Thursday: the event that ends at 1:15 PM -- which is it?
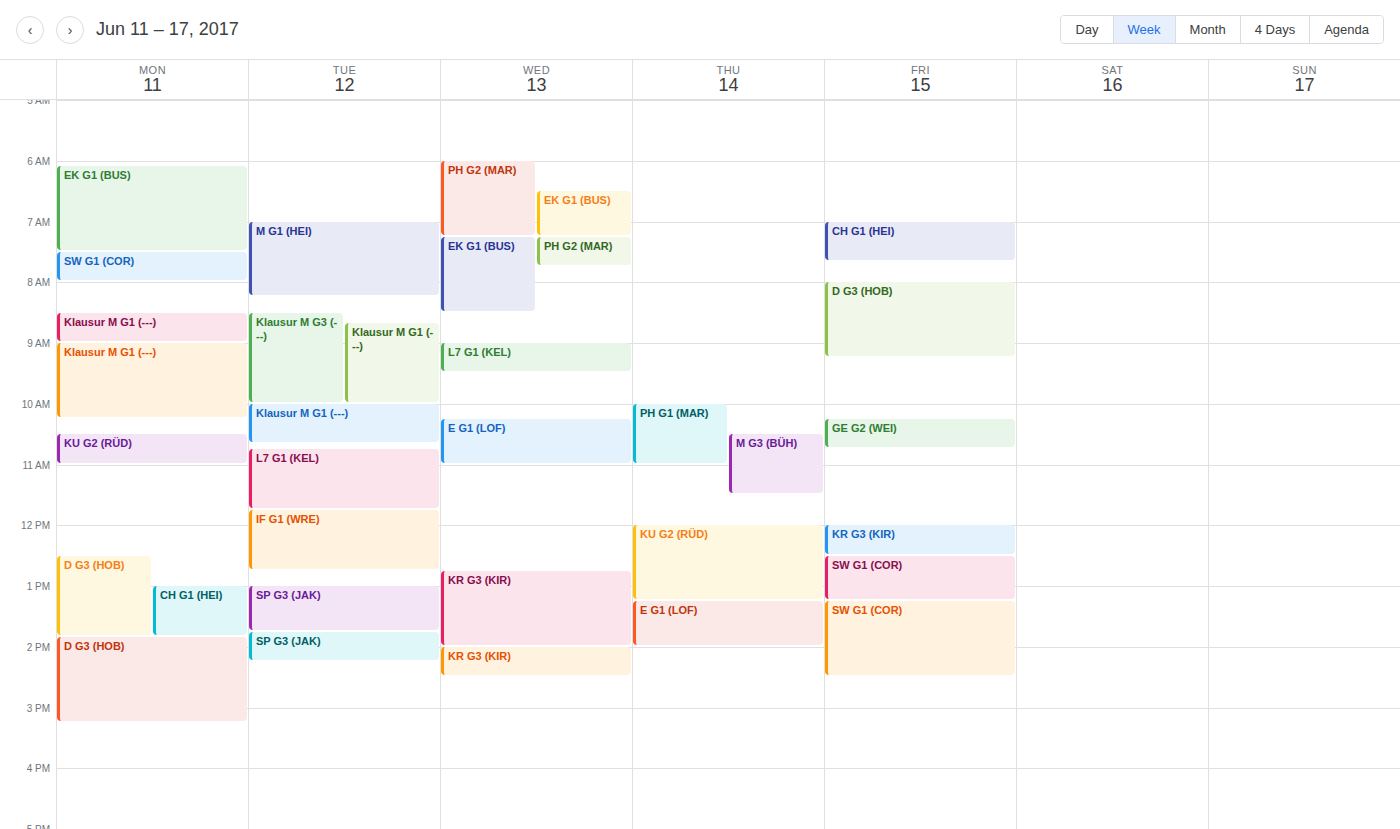
"KU G2 (RÜD)"